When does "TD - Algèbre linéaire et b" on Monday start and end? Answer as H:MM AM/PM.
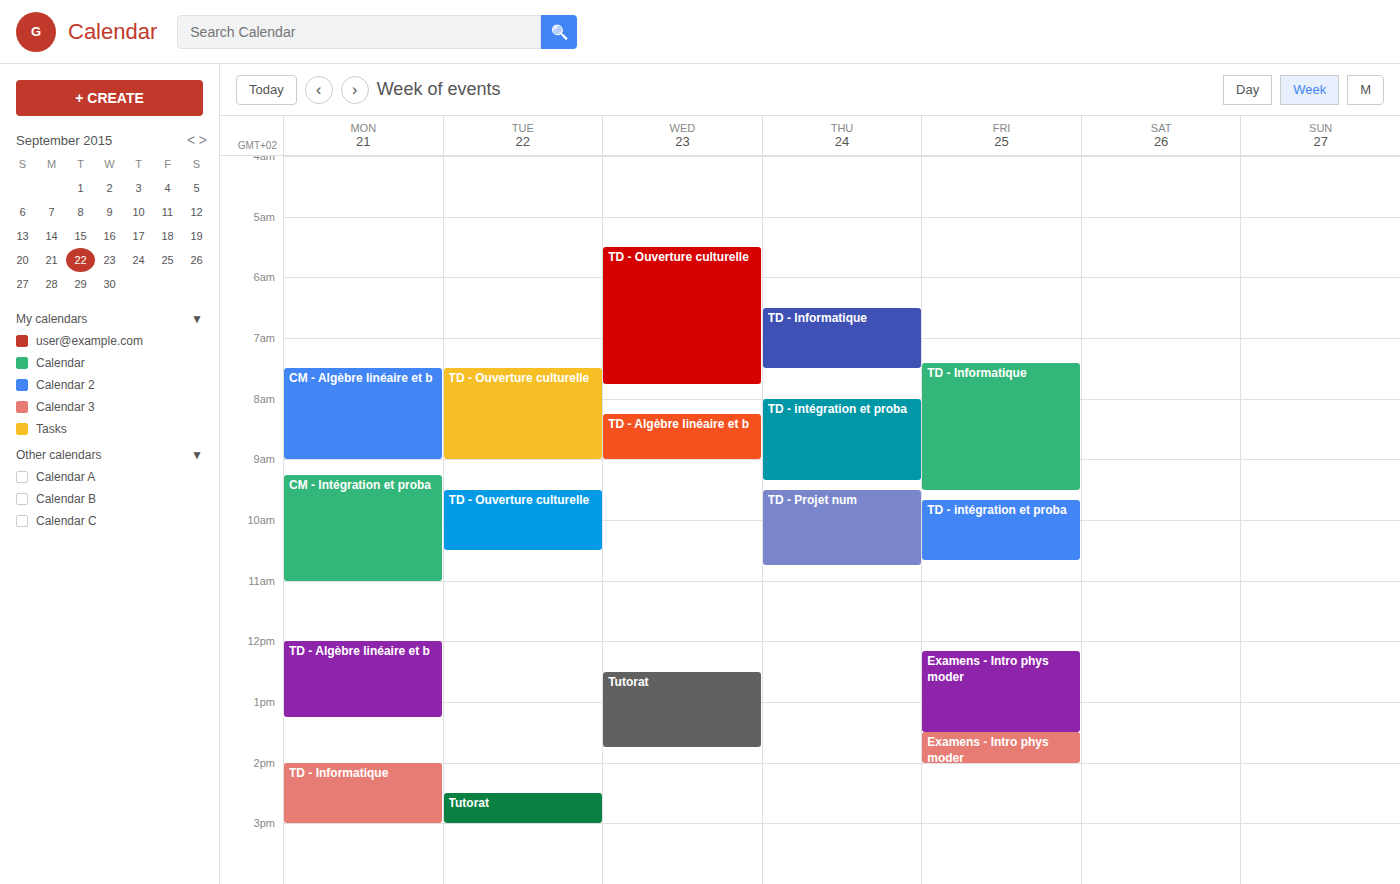
12:00 PM to 1:15 PM